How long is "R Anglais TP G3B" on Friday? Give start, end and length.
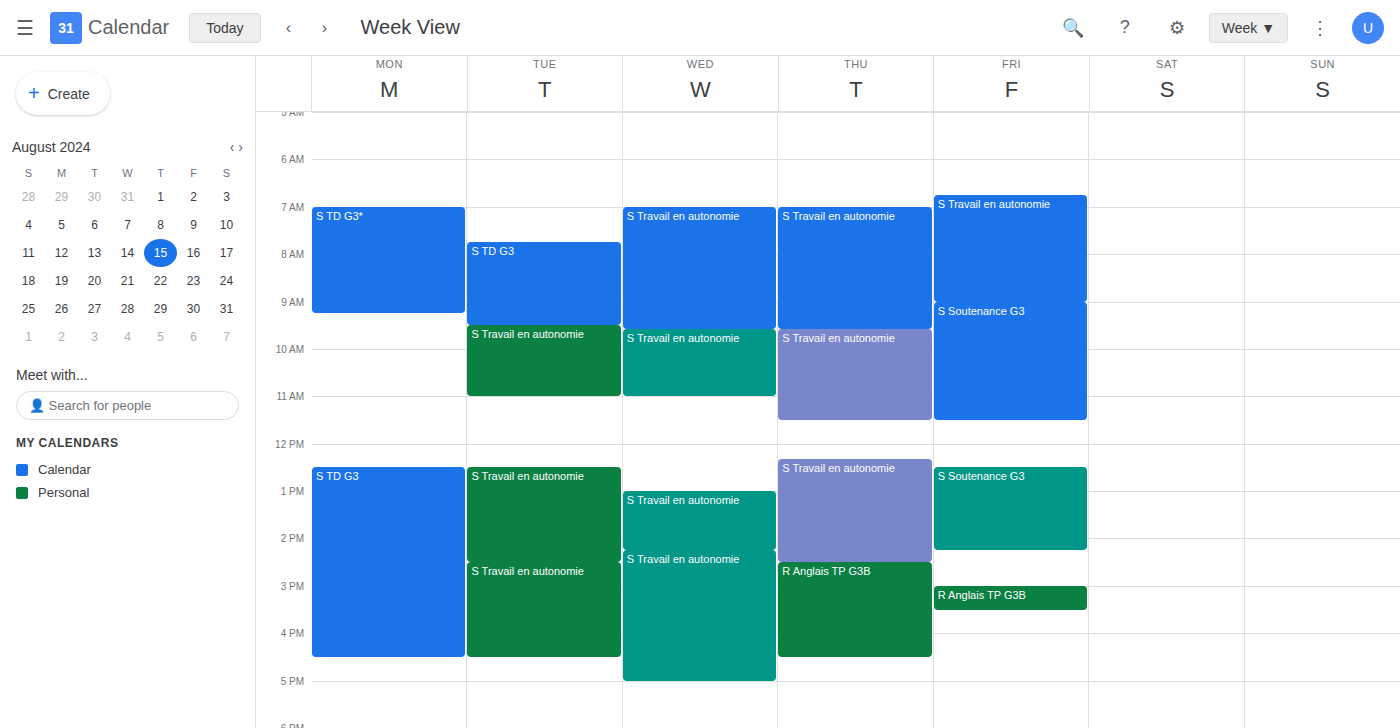
3:00 PM to 3:30 PM, 30 minutes